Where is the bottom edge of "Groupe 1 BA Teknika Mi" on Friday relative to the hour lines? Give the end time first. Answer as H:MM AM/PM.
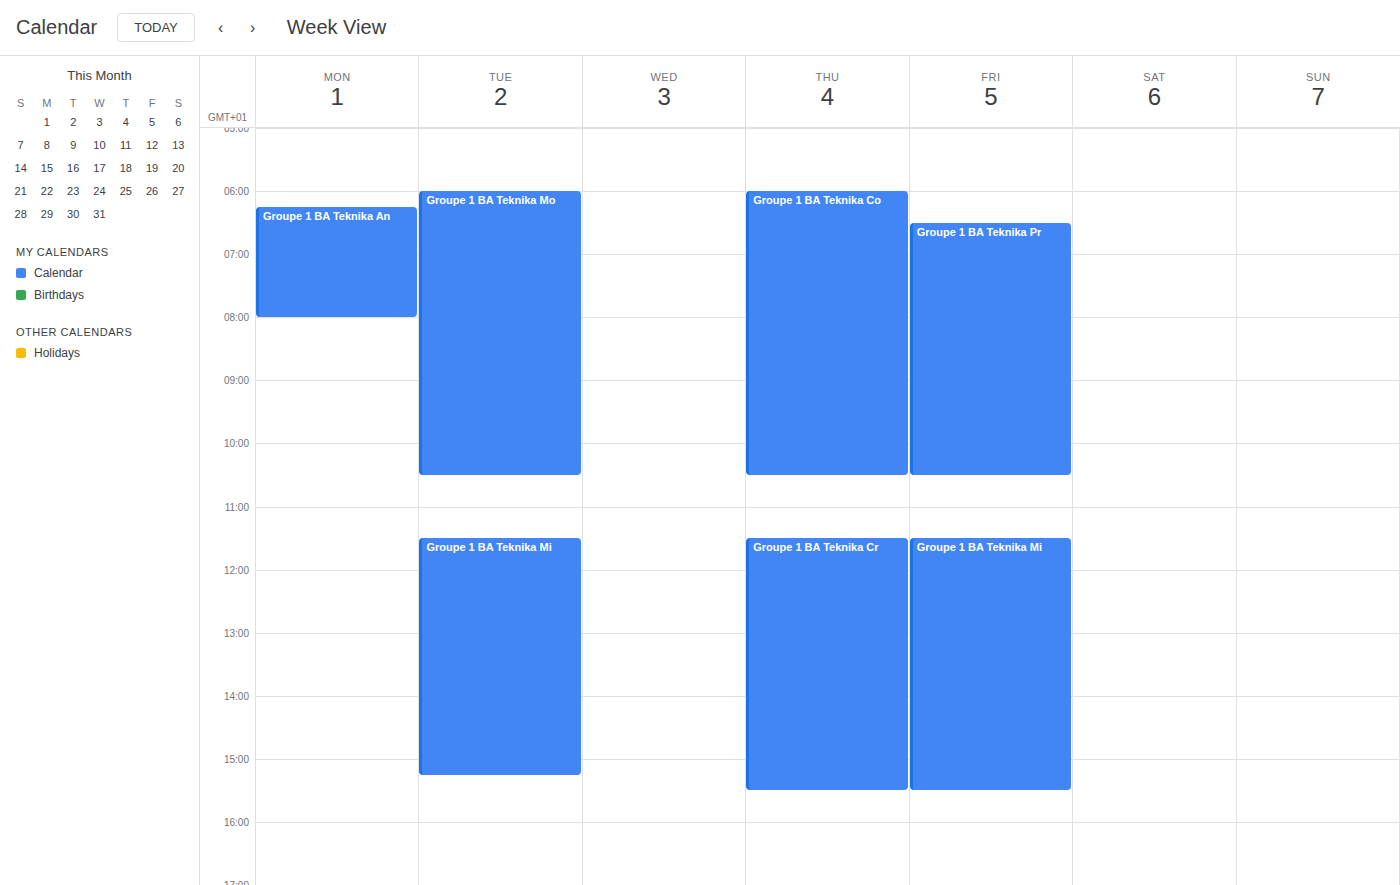
3:30 PM -- halfway between the 3 PM and 4 PM lines.